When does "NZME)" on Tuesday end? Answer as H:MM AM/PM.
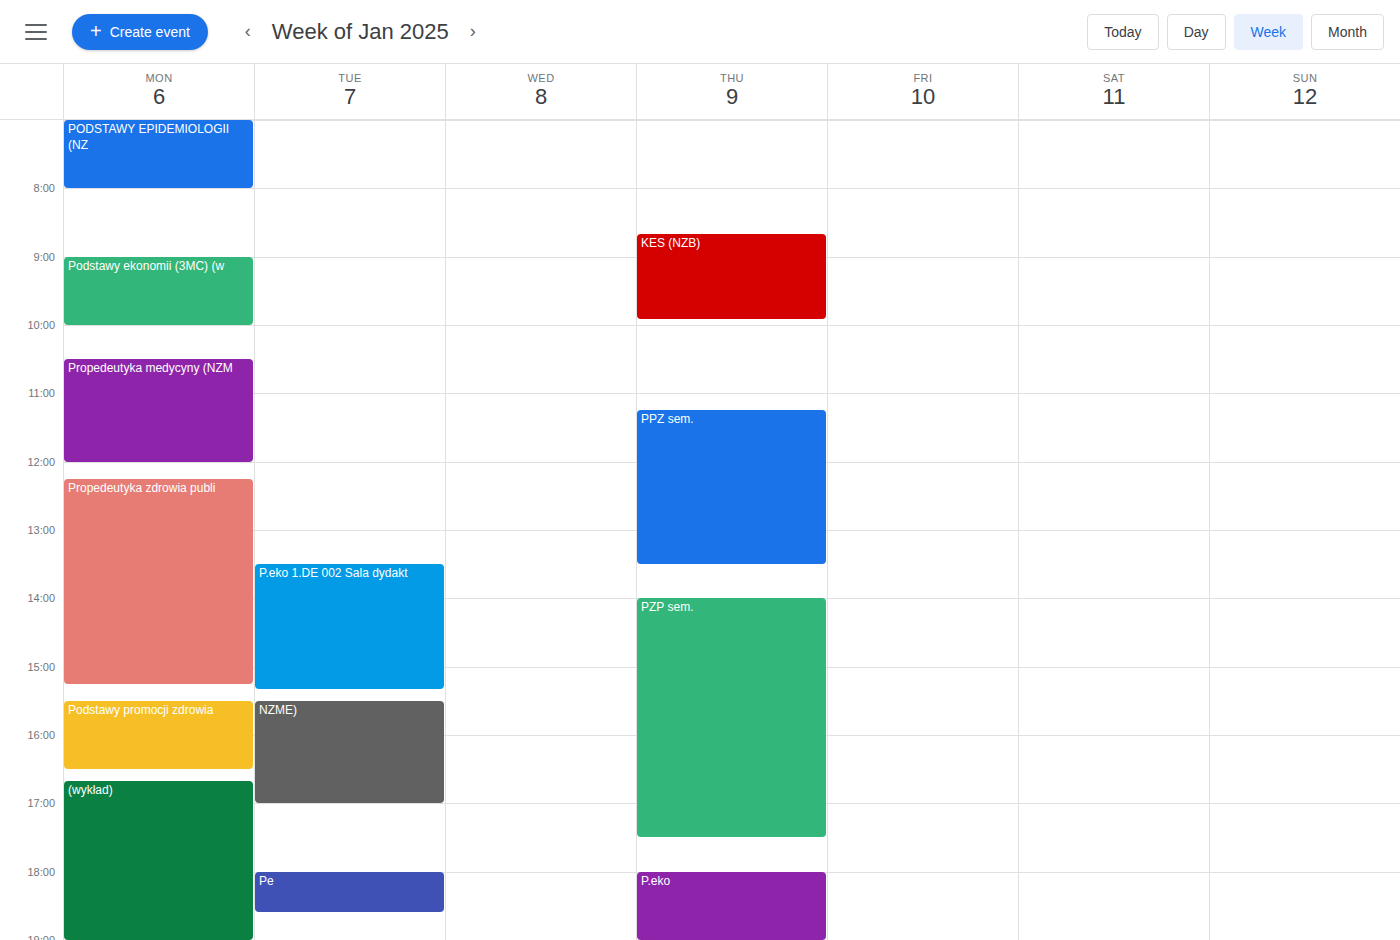
5:00 PM